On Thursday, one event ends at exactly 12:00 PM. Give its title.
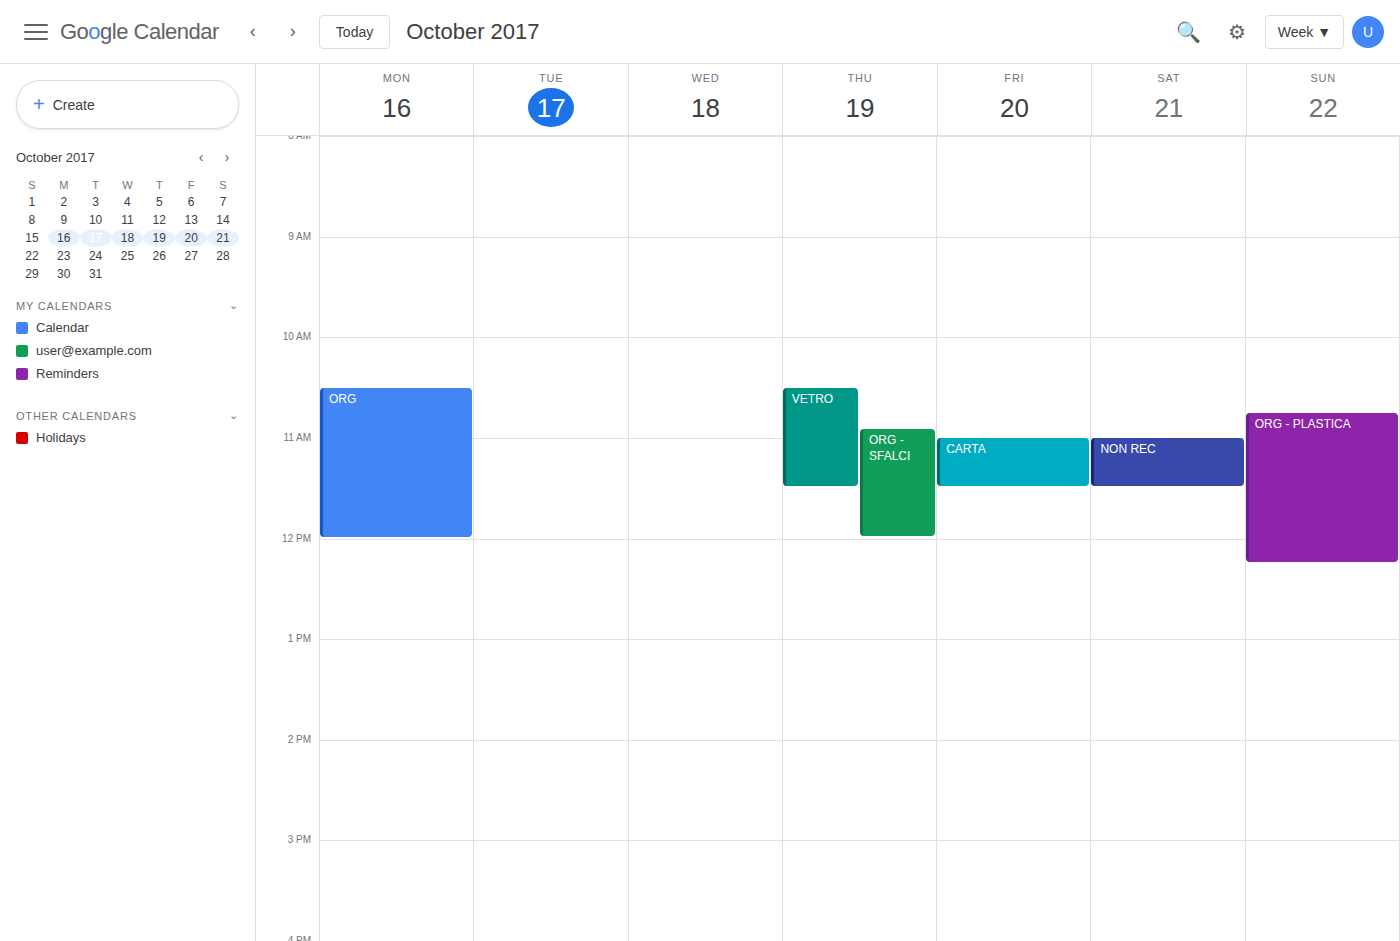
"ORG - SFALCI"